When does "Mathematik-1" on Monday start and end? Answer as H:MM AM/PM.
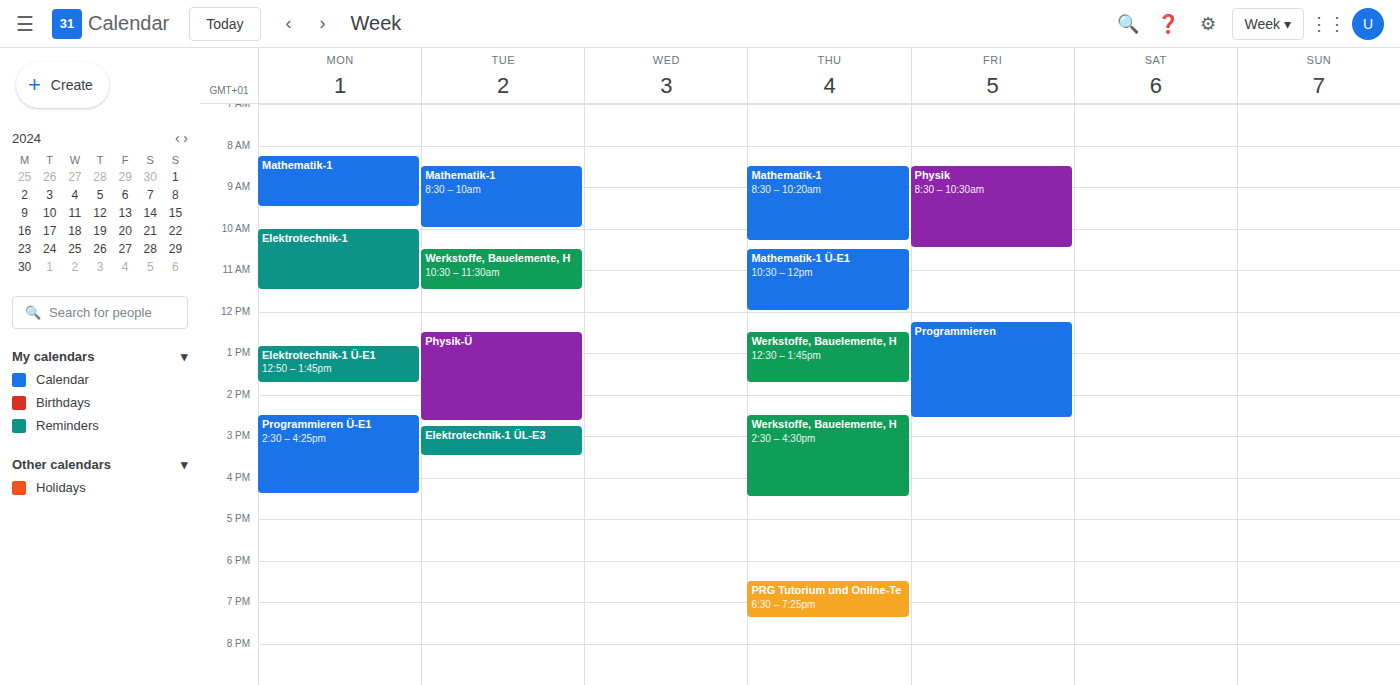
8:15 AM to 9:30 AM